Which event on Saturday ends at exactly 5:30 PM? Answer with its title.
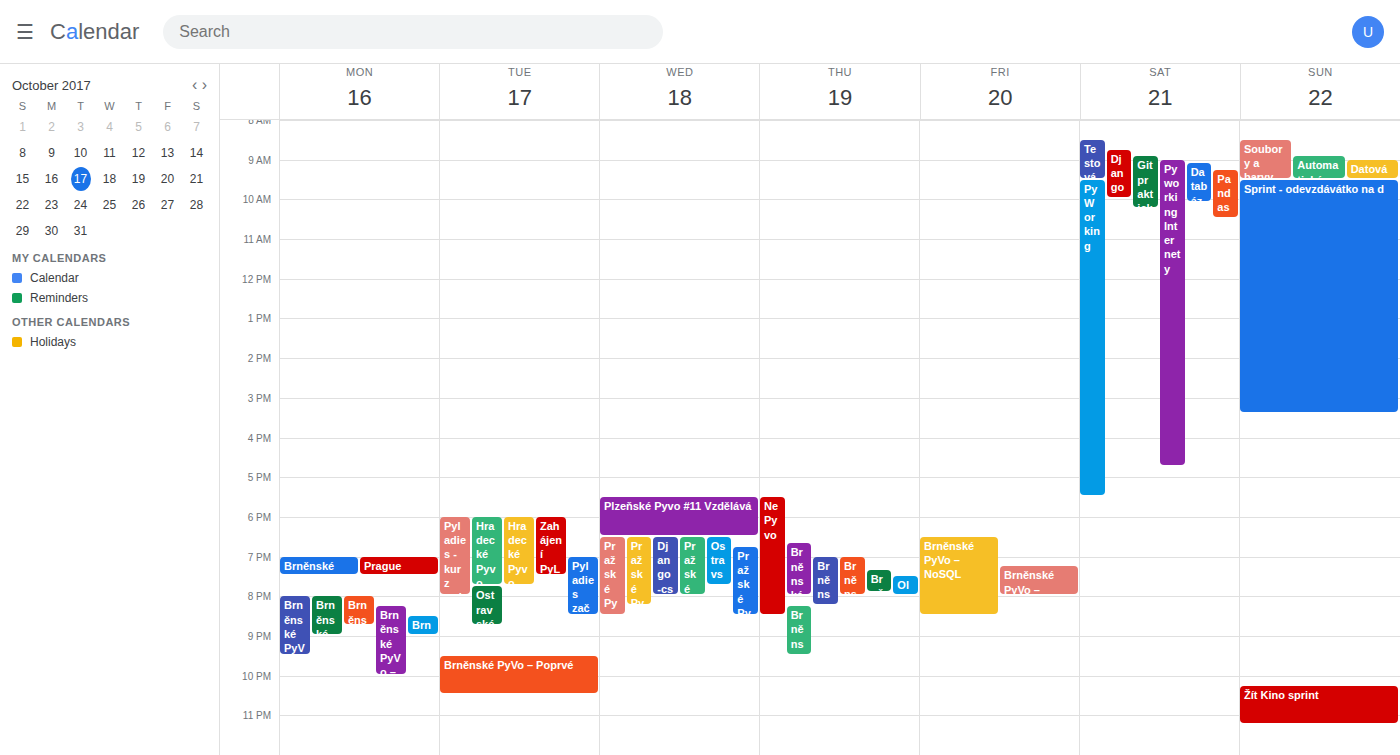
"PyWorking"